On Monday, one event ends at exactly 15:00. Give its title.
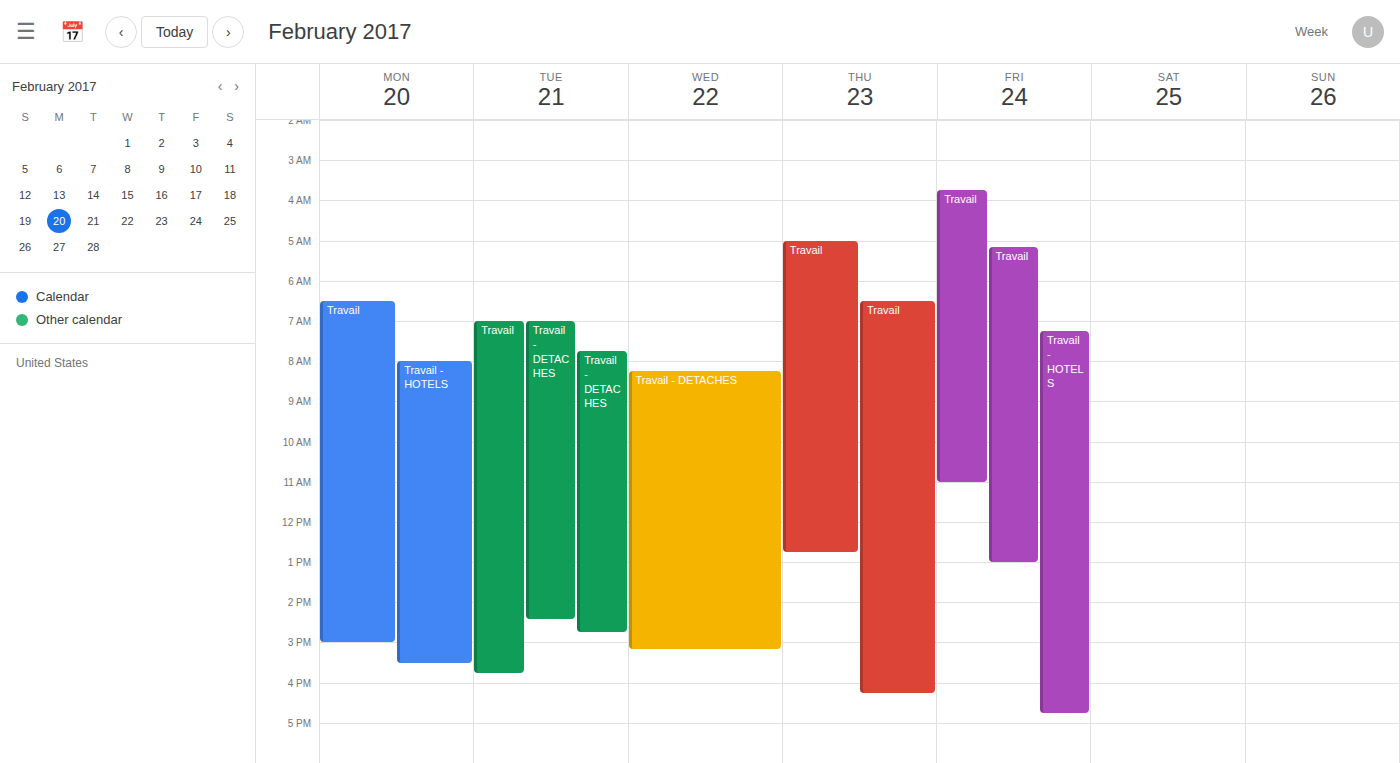
"Travail"